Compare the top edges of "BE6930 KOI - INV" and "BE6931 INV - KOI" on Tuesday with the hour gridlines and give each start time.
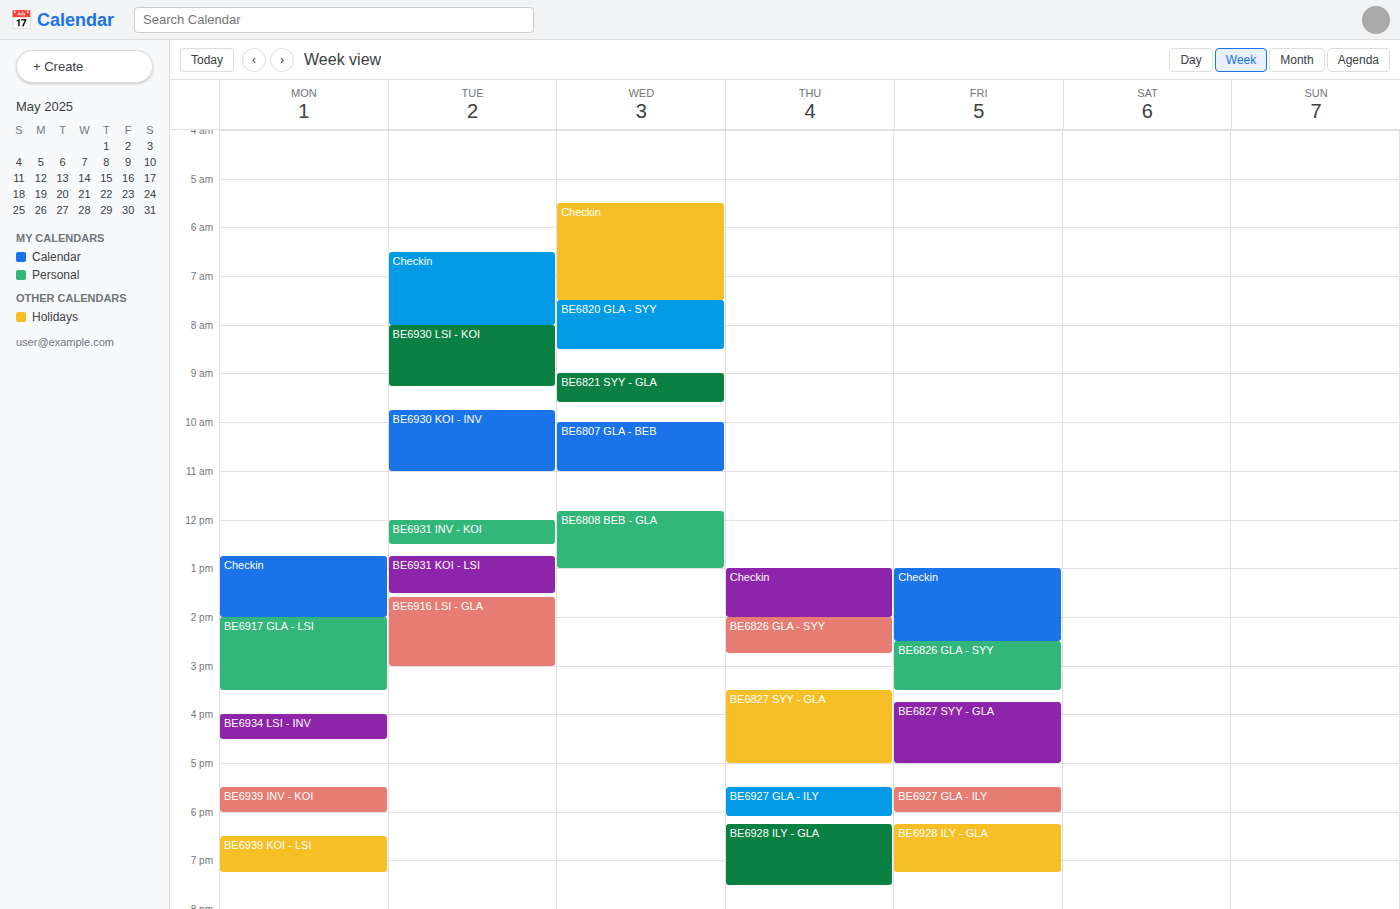
"BE6930 KOI - INV": 9:45 AM, neither: three quarters of the way from the 9 AM line to the 10 AM line. "BE6931 INV - KOI": 12:00 PM, exactly on the 12 PM line.